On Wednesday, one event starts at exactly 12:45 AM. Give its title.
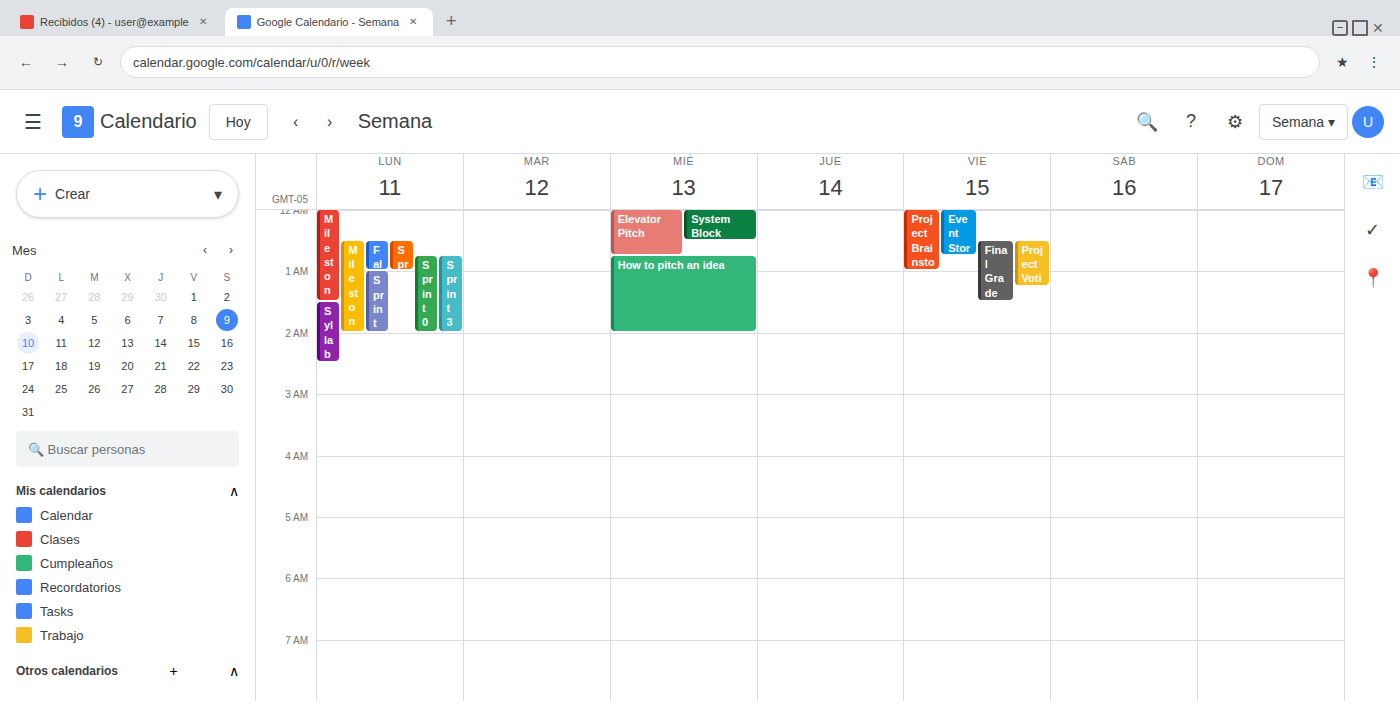
"How to pitch an idea"